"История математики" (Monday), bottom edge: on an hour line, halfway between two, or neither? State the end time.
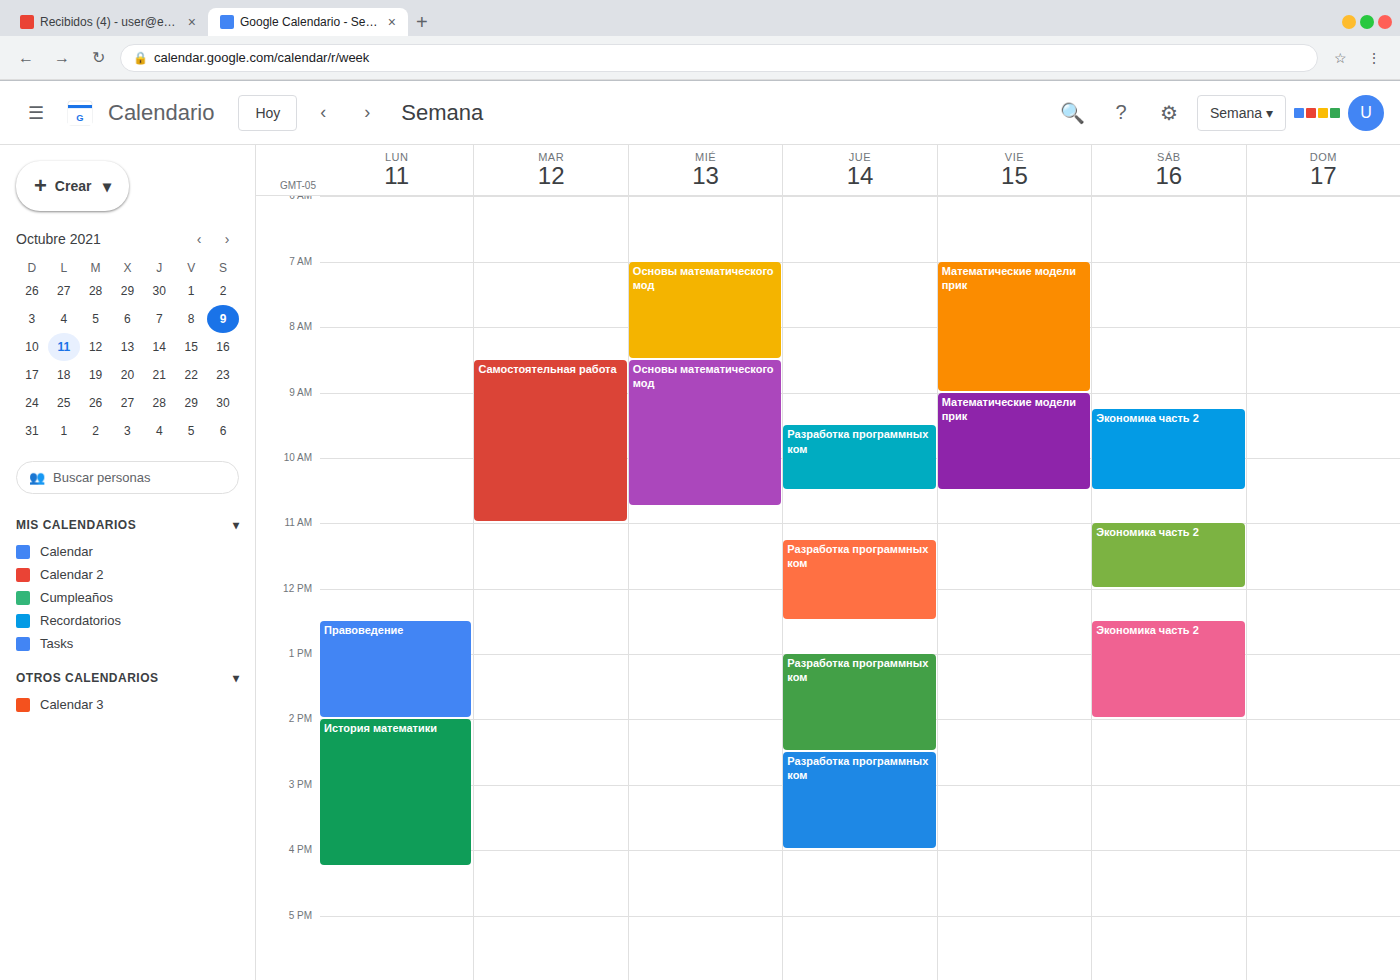
4:15 PM -- neither: a quarter of the way from the 4 PM line to the 5 PM line.